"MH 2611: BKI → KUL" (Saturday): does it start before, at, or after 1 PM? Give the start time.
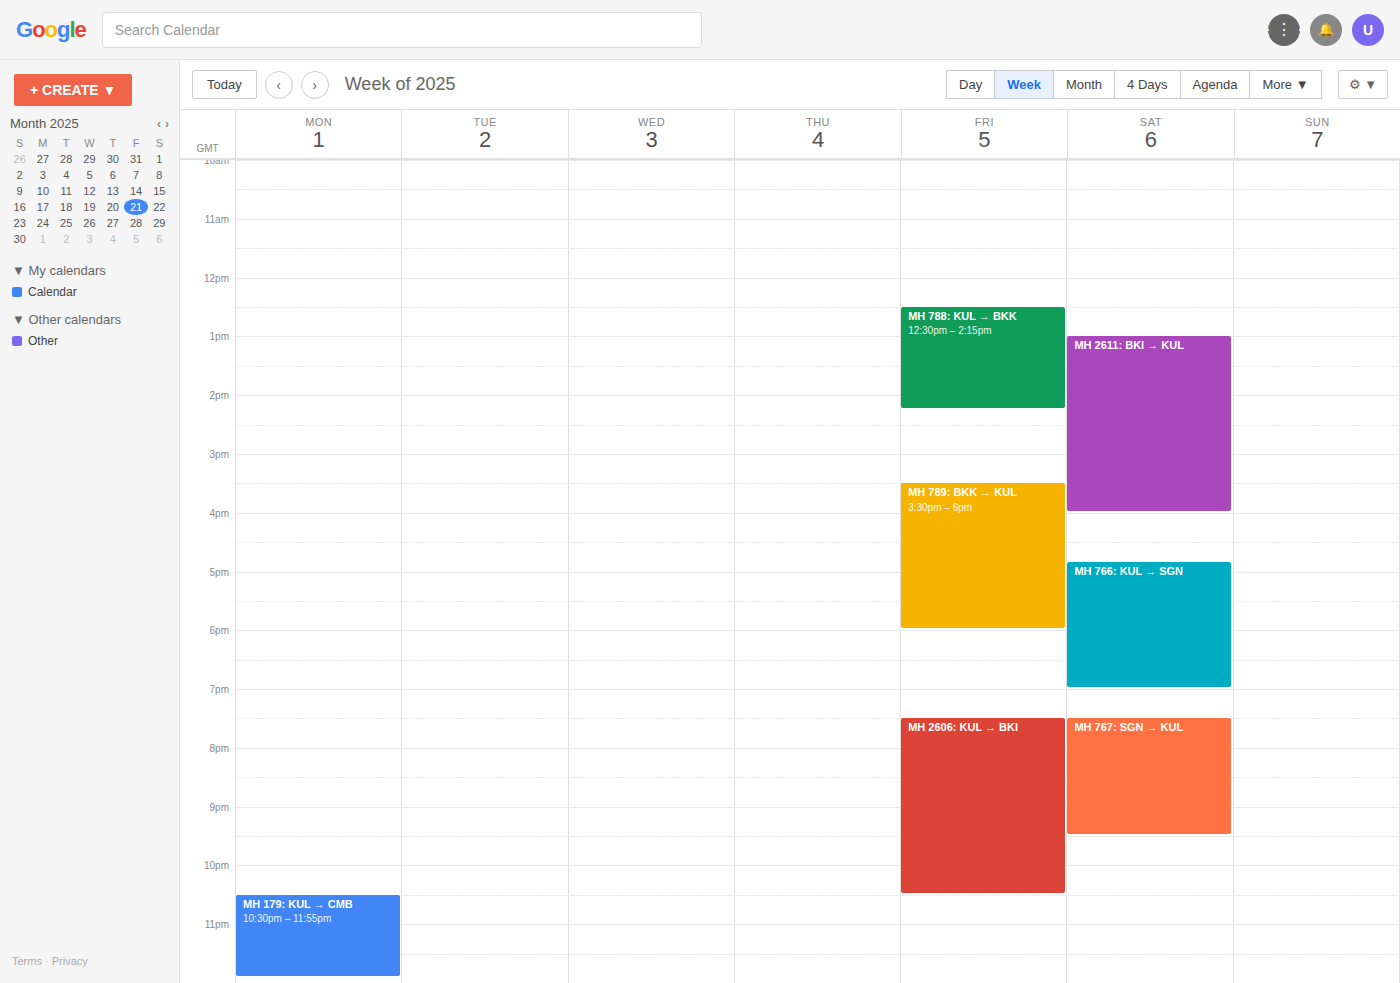
1:00 PM -- exactly at 1 PM, on the 1 PM line.